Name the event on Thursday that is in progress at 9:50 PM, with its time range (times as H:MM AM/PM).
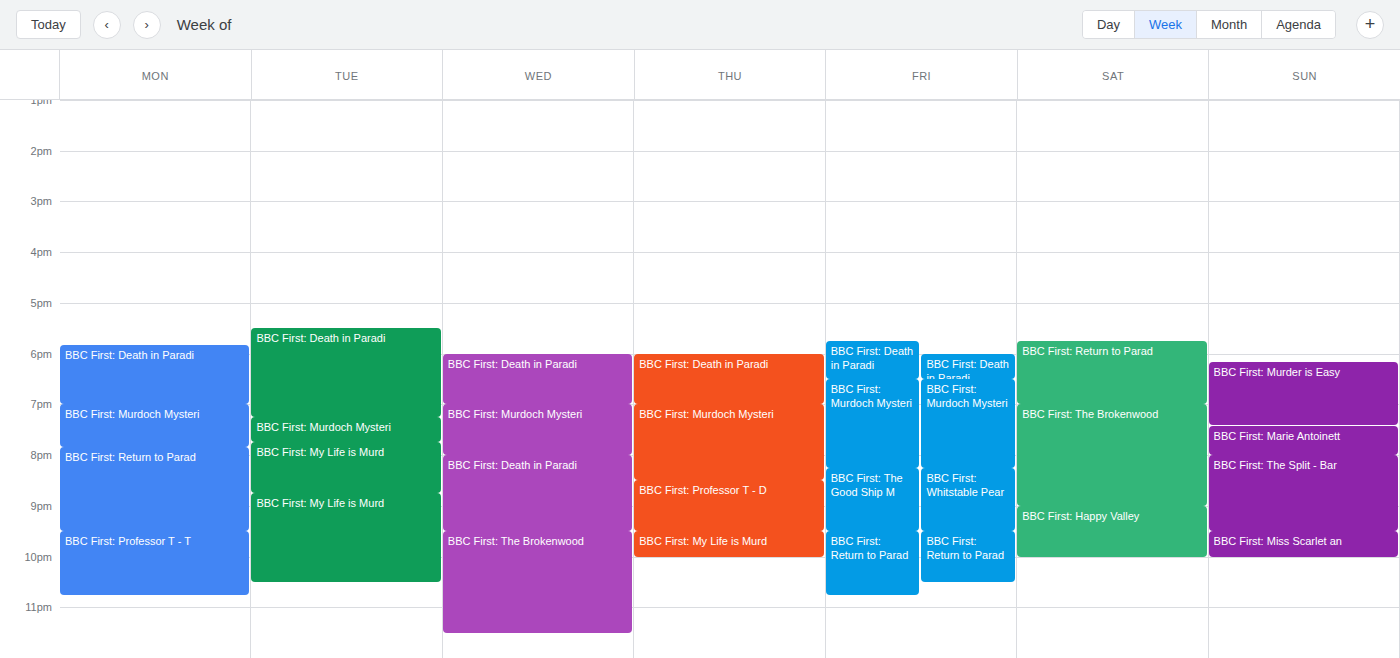
"BBC First: My Life is Murd", 9:30 PM to 10:00 PM